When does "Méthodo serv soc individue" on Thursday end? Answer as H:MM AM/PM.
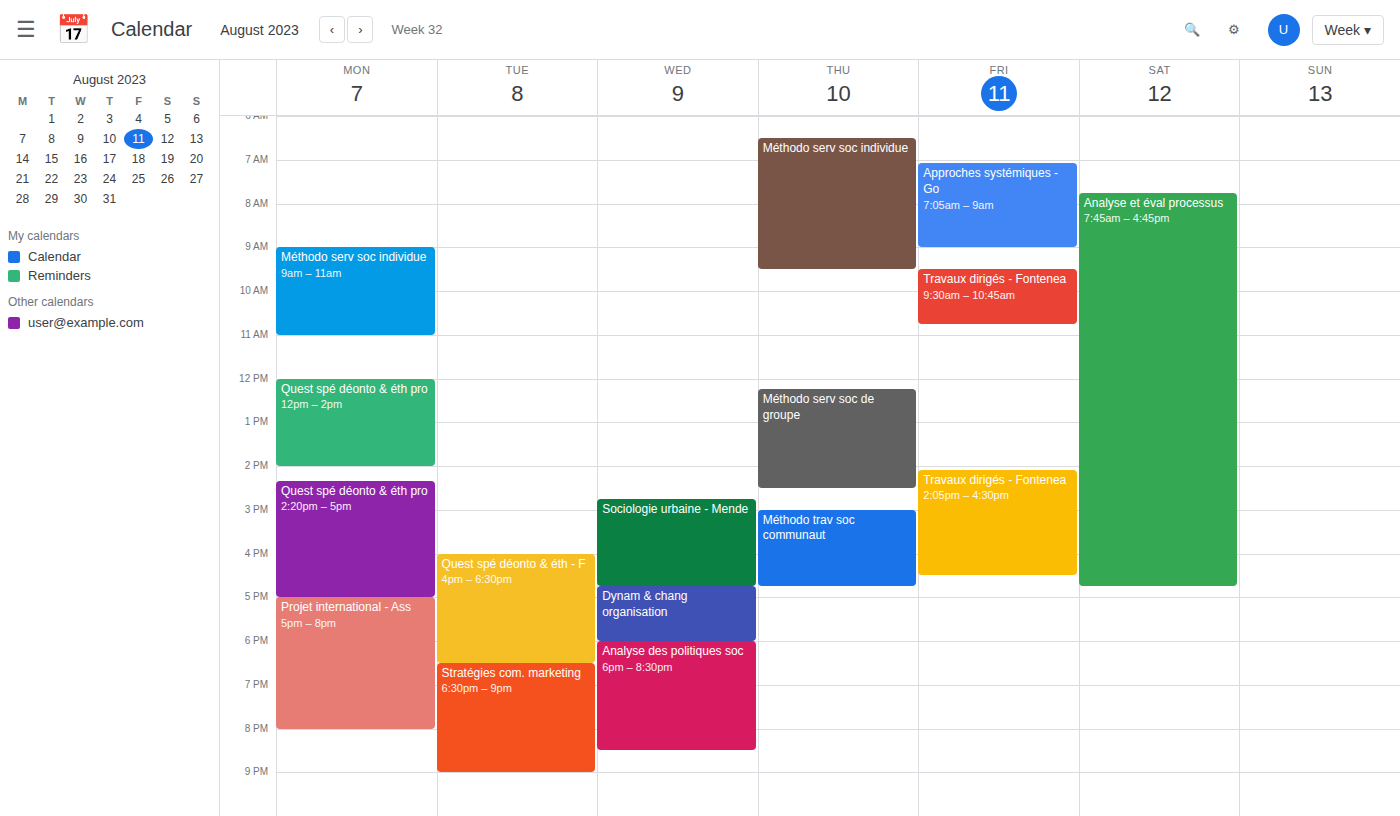
9:30 AM